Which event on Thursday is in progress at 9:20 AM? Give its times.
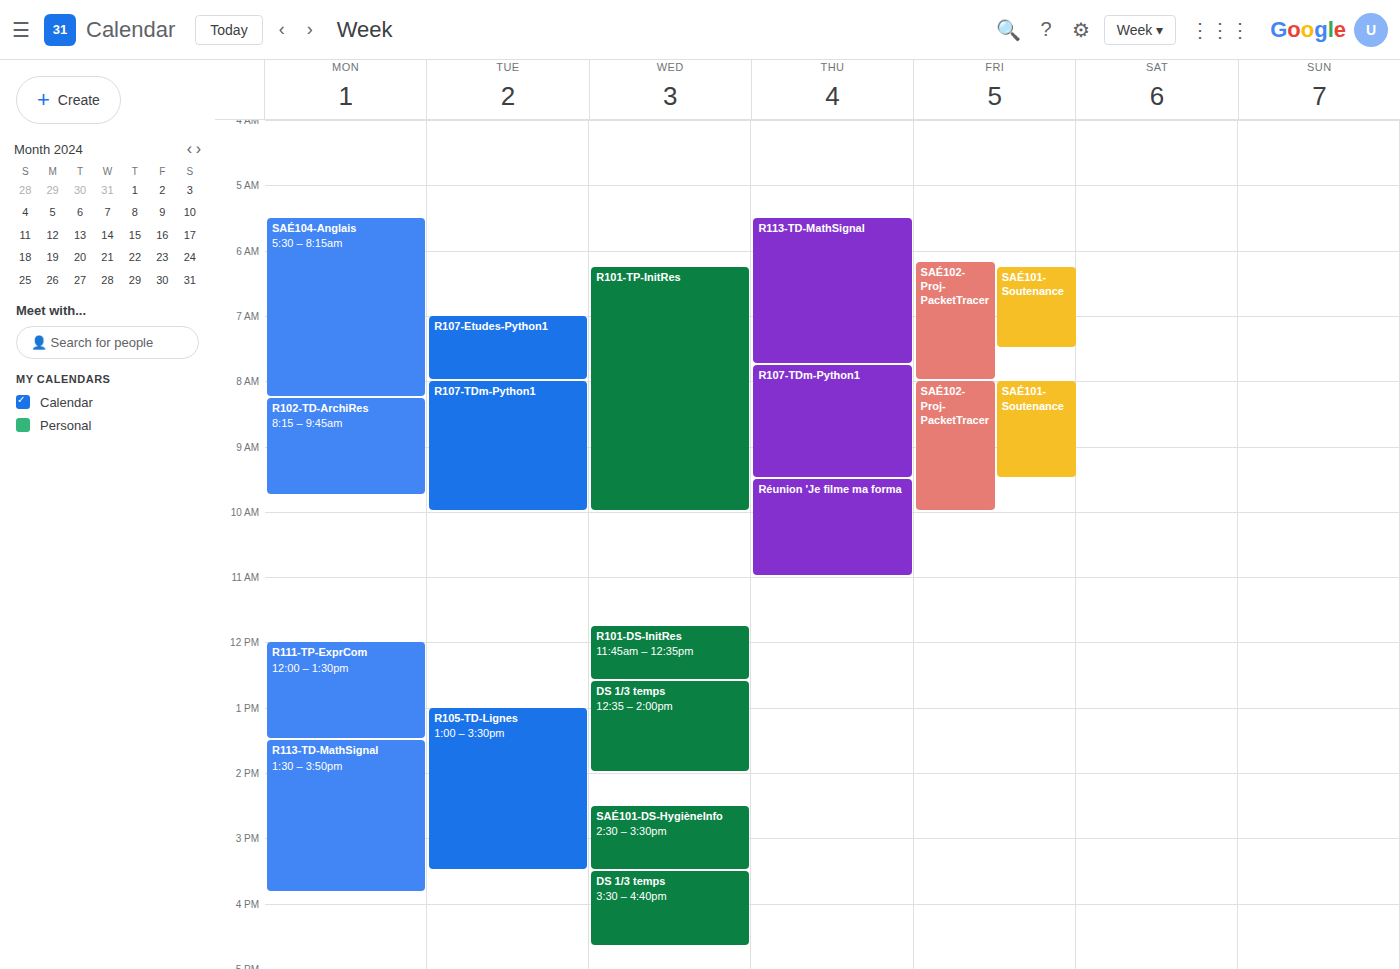
"R107-TDm-Python1", 7:45 AM to 9:30 AM